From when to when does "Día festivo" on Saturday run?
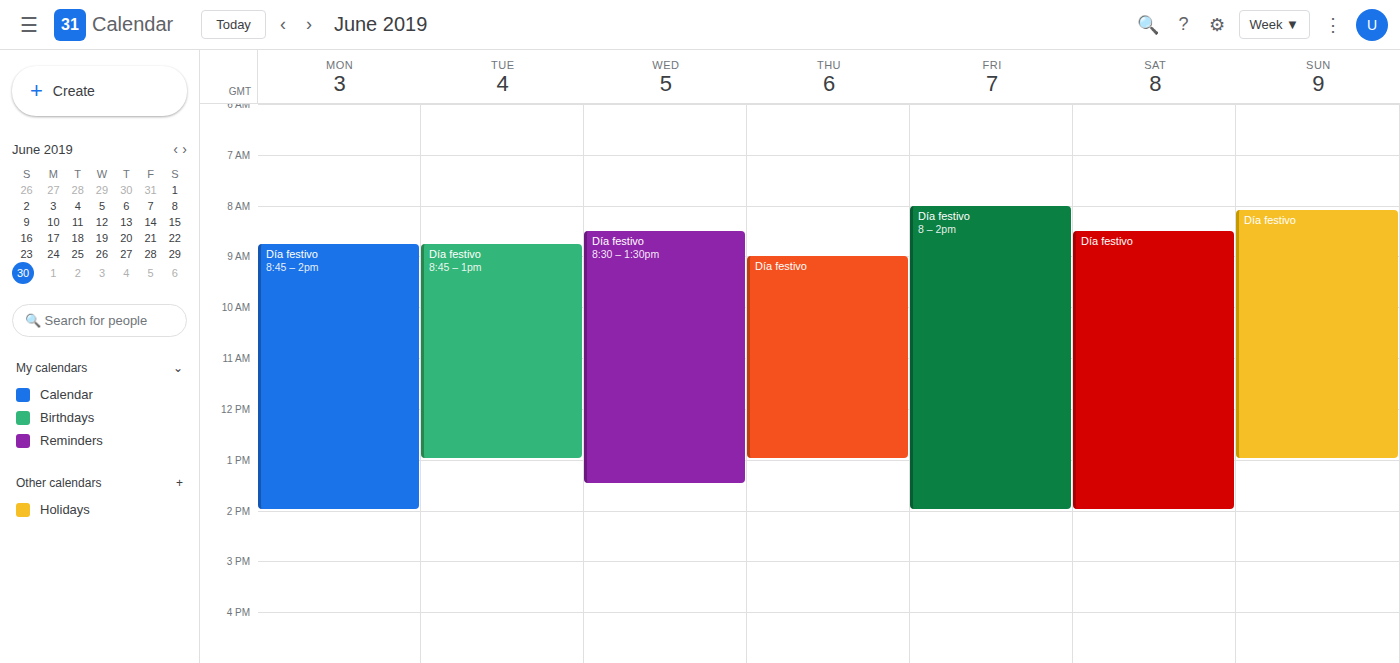
8:30 AM to 2:00 PM